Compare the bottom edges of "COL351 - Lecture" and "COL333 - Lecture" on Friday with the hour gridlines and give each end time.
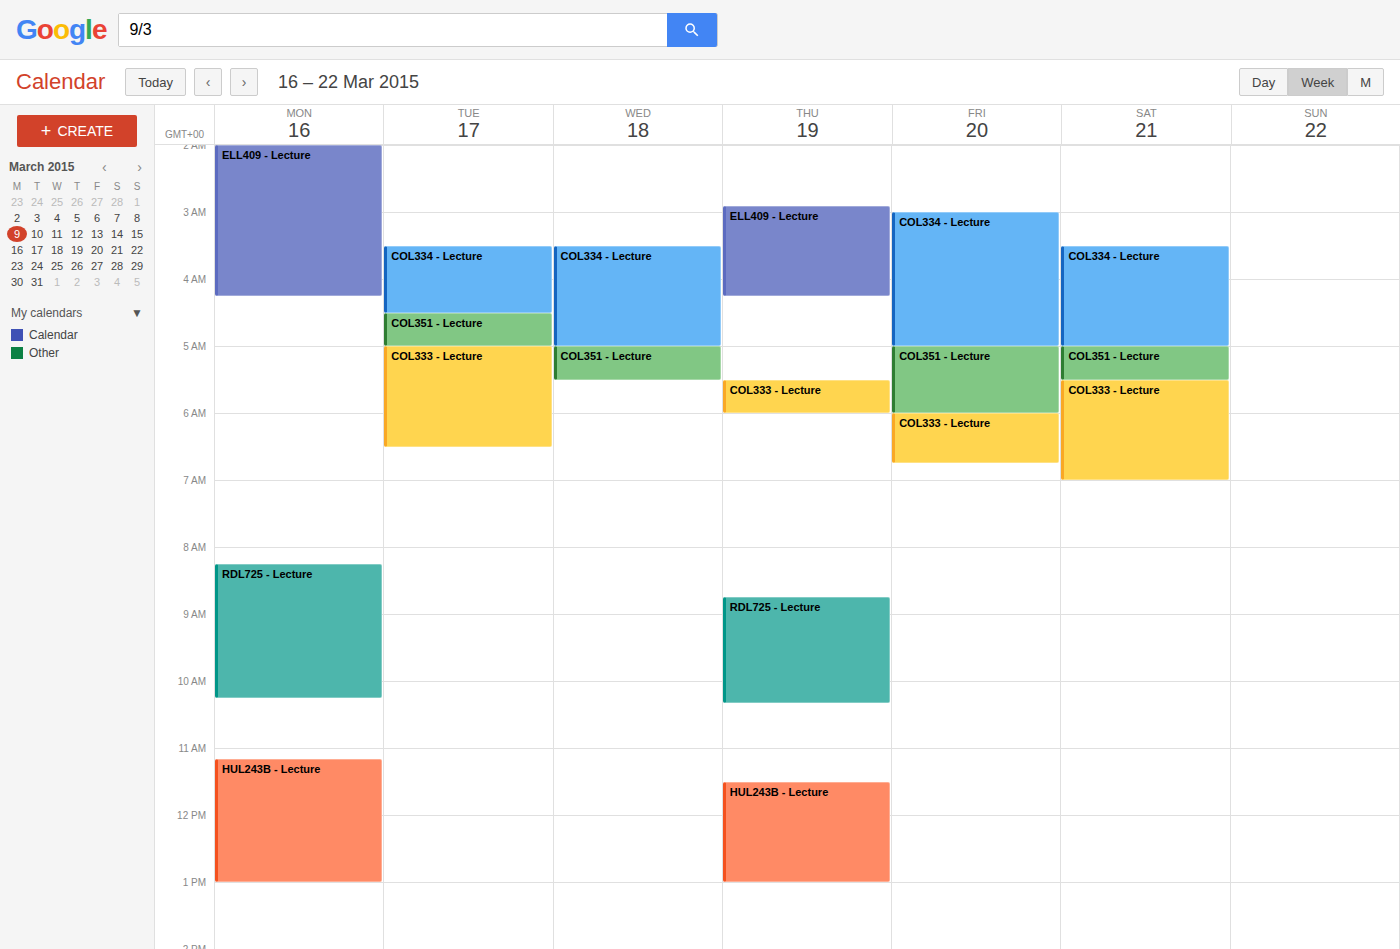
"COL351 - Lecture": 6:00 AM, exactly on the 6 AM line. "COL333 - Lecture": 6:45 AM, neither: three quarters of the way from the 6 AM line to the 7 AM line.